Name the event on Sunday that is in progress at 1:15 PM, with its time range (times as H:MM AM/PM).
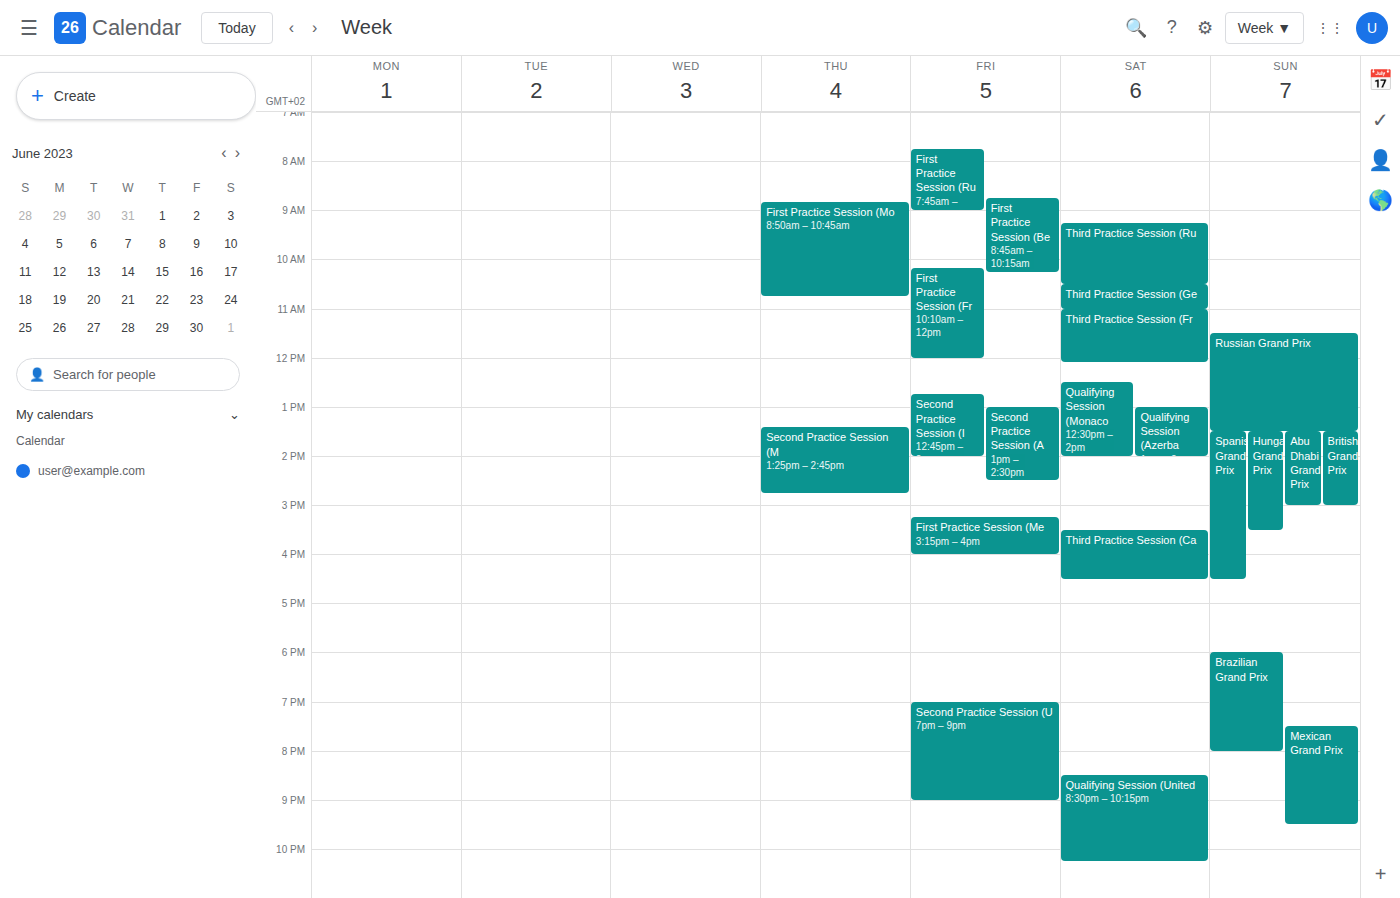
"Russian Grand Prix", 11:30 AM to 1:30 PM